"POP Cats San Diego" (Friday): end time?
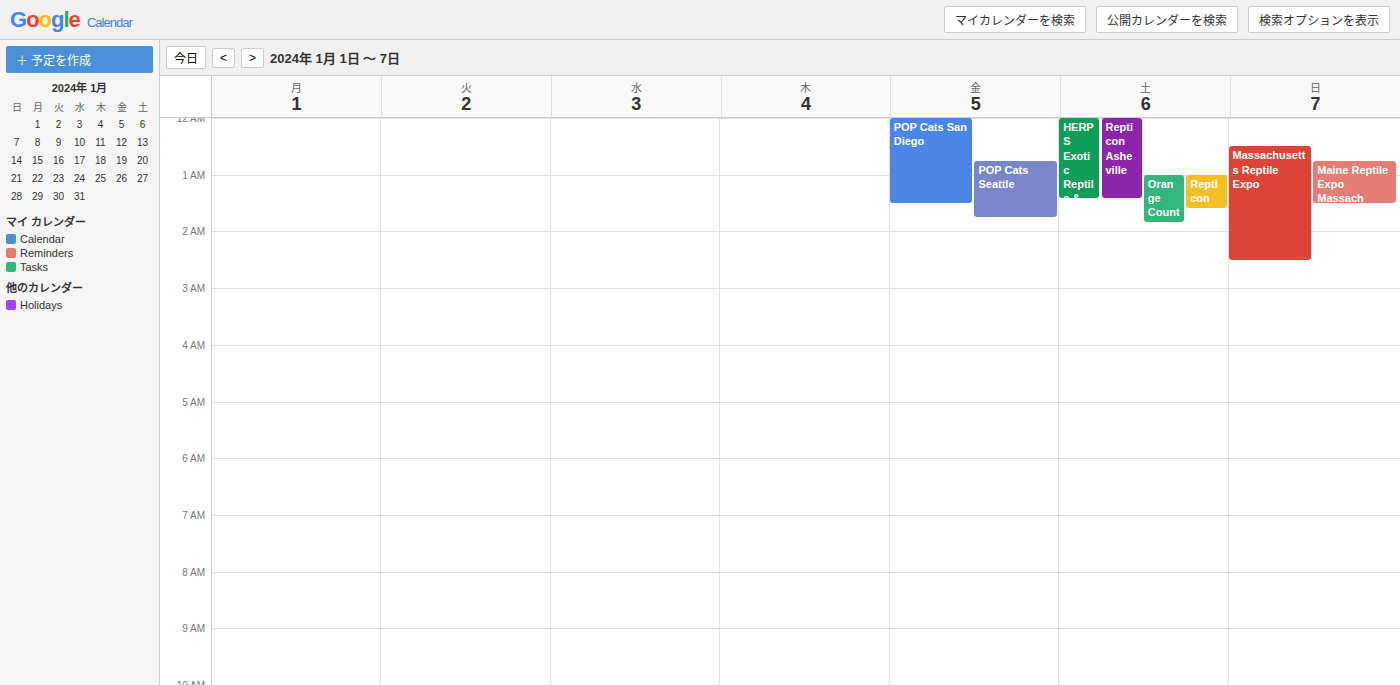
1:30 AM